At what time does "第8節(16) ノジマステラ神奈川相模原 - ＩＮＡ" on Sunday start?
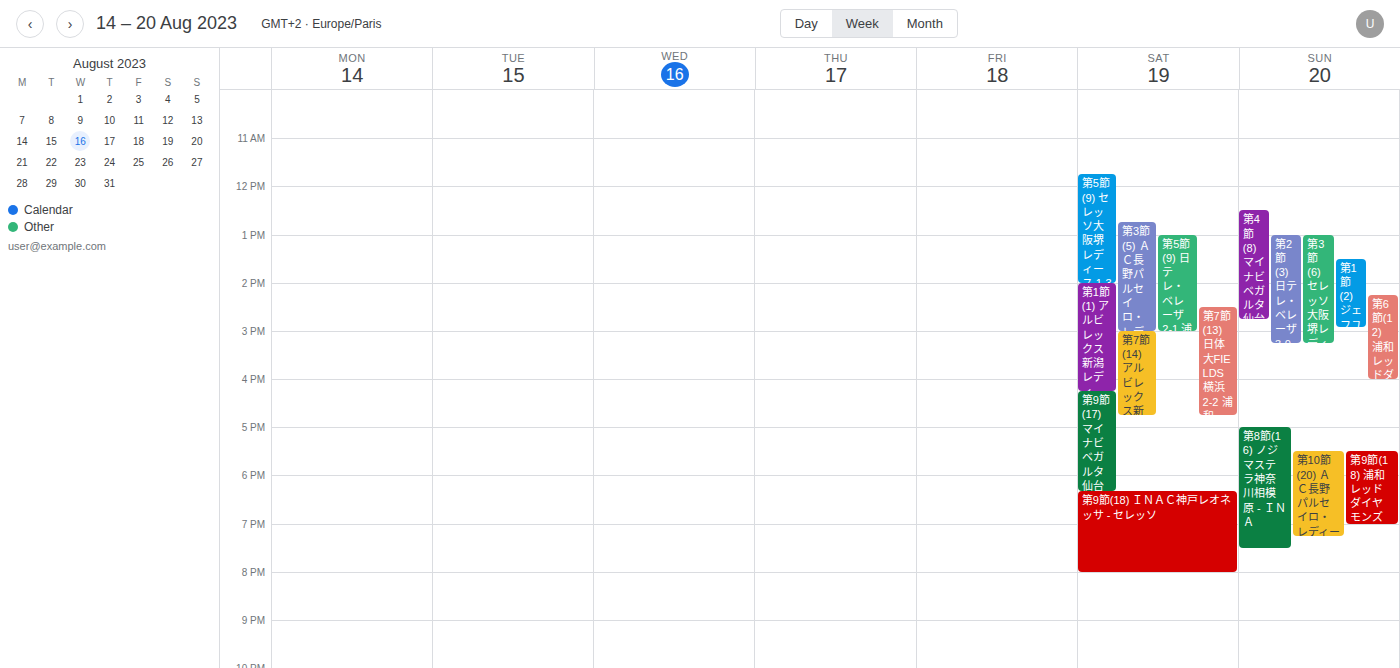
5:00 PM